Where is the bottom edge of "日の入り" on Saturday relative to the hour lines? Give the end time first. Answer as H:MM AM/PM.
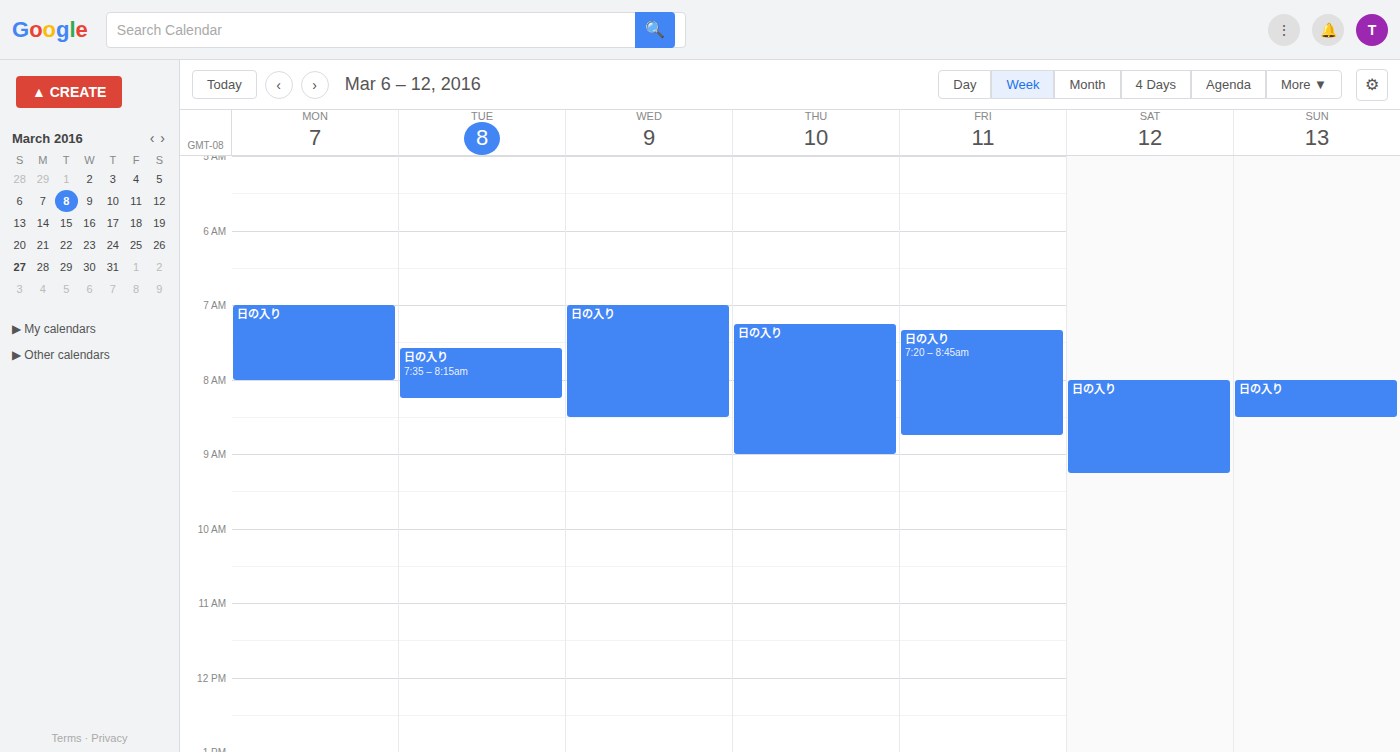
9:15 AM -- neither: a quarter of the way from the 9 AM line to the 10 AM line.